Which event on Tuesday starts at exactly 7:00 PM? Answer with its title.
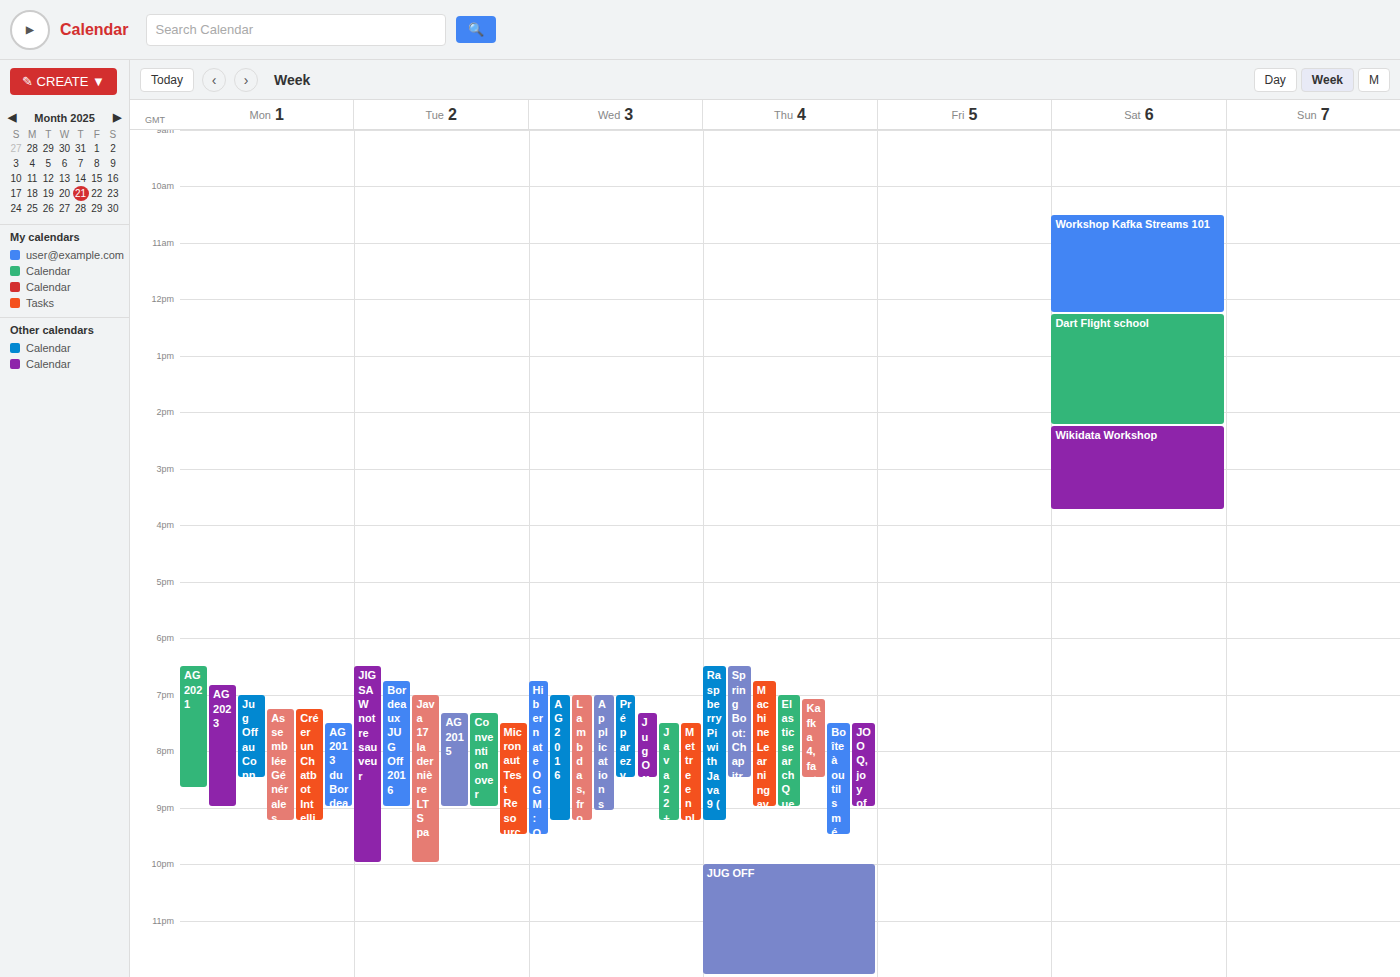
"Java 17 la dernière LTS pa"